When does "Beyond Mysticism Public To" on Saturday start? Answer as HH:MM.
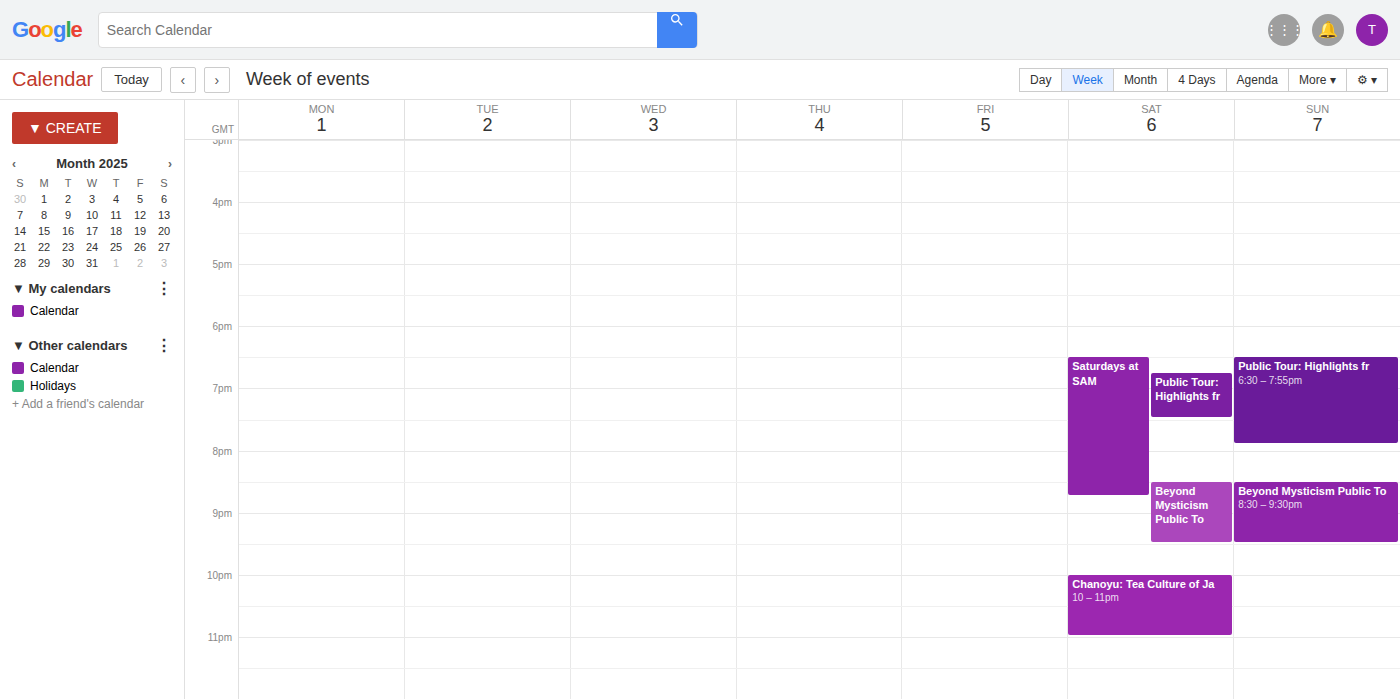
20:30